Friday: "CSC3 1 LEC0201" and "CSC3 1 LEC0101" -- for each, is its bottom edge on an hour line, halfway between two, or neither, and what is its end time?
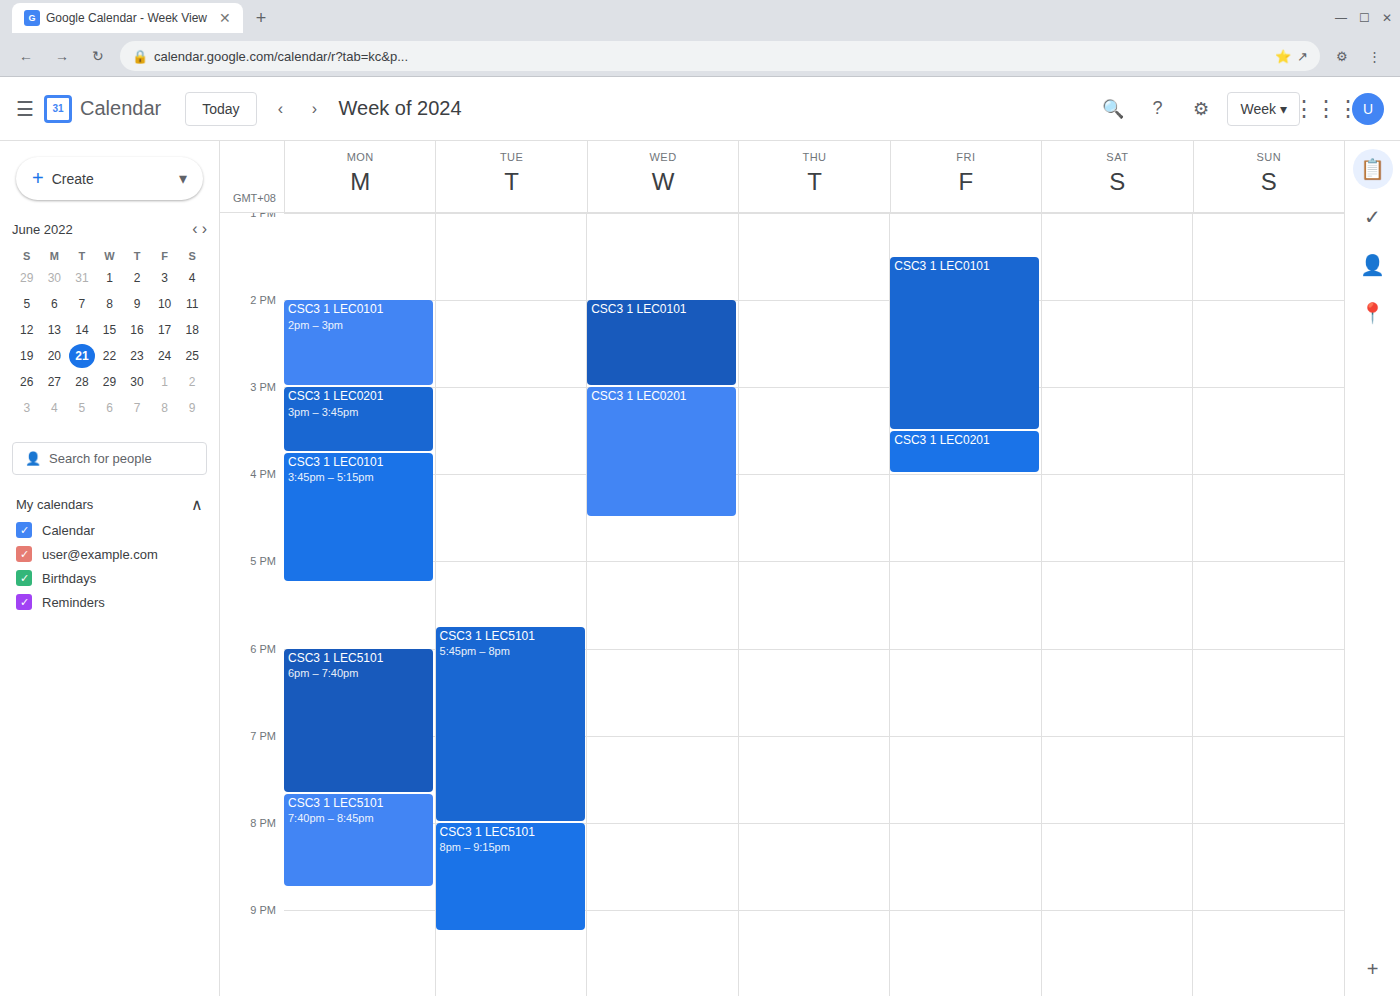
"CSC3 1 LEC0201": 4:00 PM, exactly on the 4 PM line. "CSC3 1 LEC0101": 3:30 PM, halfway between the 3 PM and 4 PM lines.